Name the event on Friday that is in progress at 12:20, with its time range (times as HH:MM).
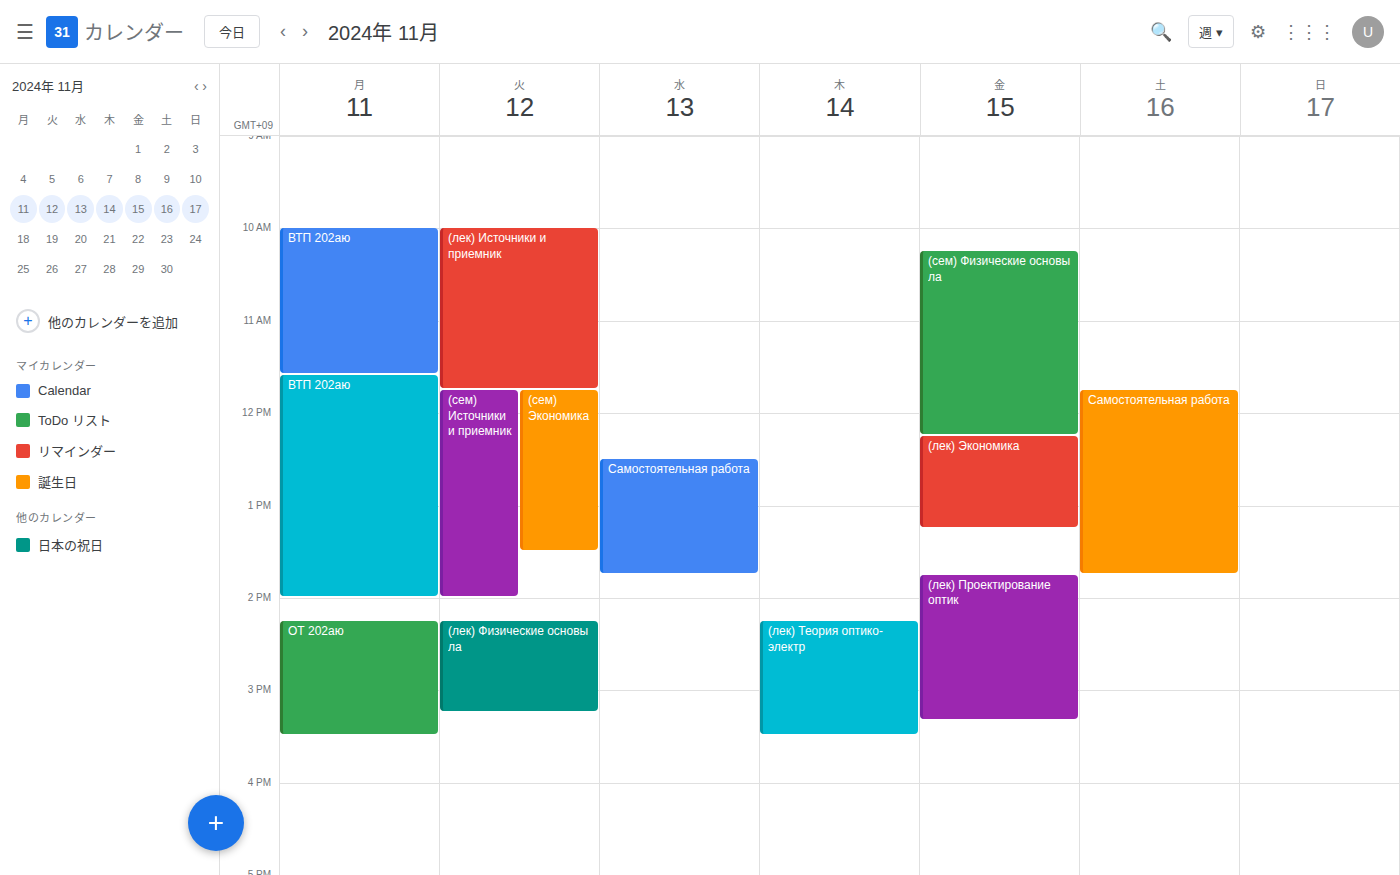
"(лек) Экономика", 12:15 to 13:15